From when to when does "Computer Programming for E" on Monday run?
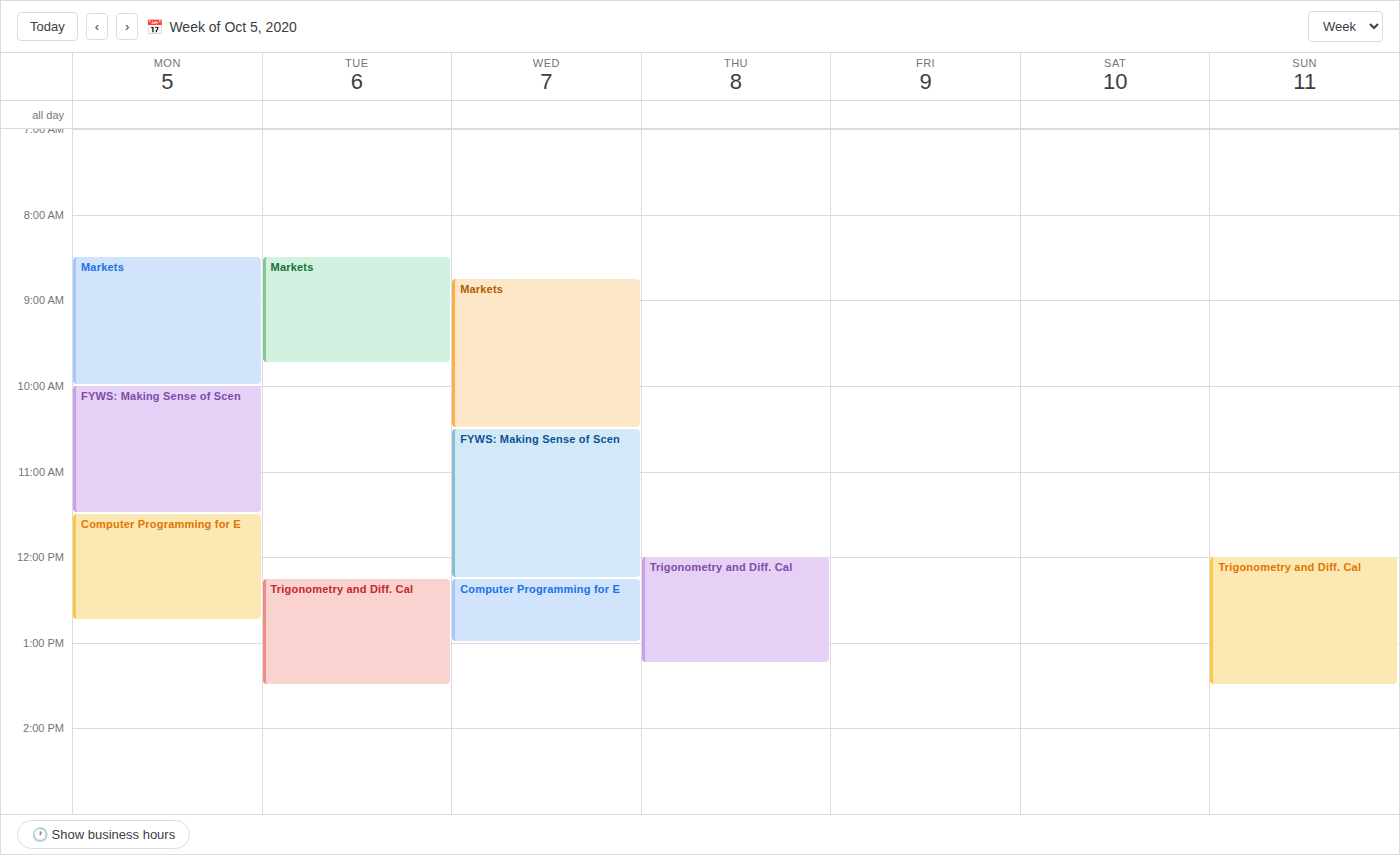
11:30 AM to 12:45 PM